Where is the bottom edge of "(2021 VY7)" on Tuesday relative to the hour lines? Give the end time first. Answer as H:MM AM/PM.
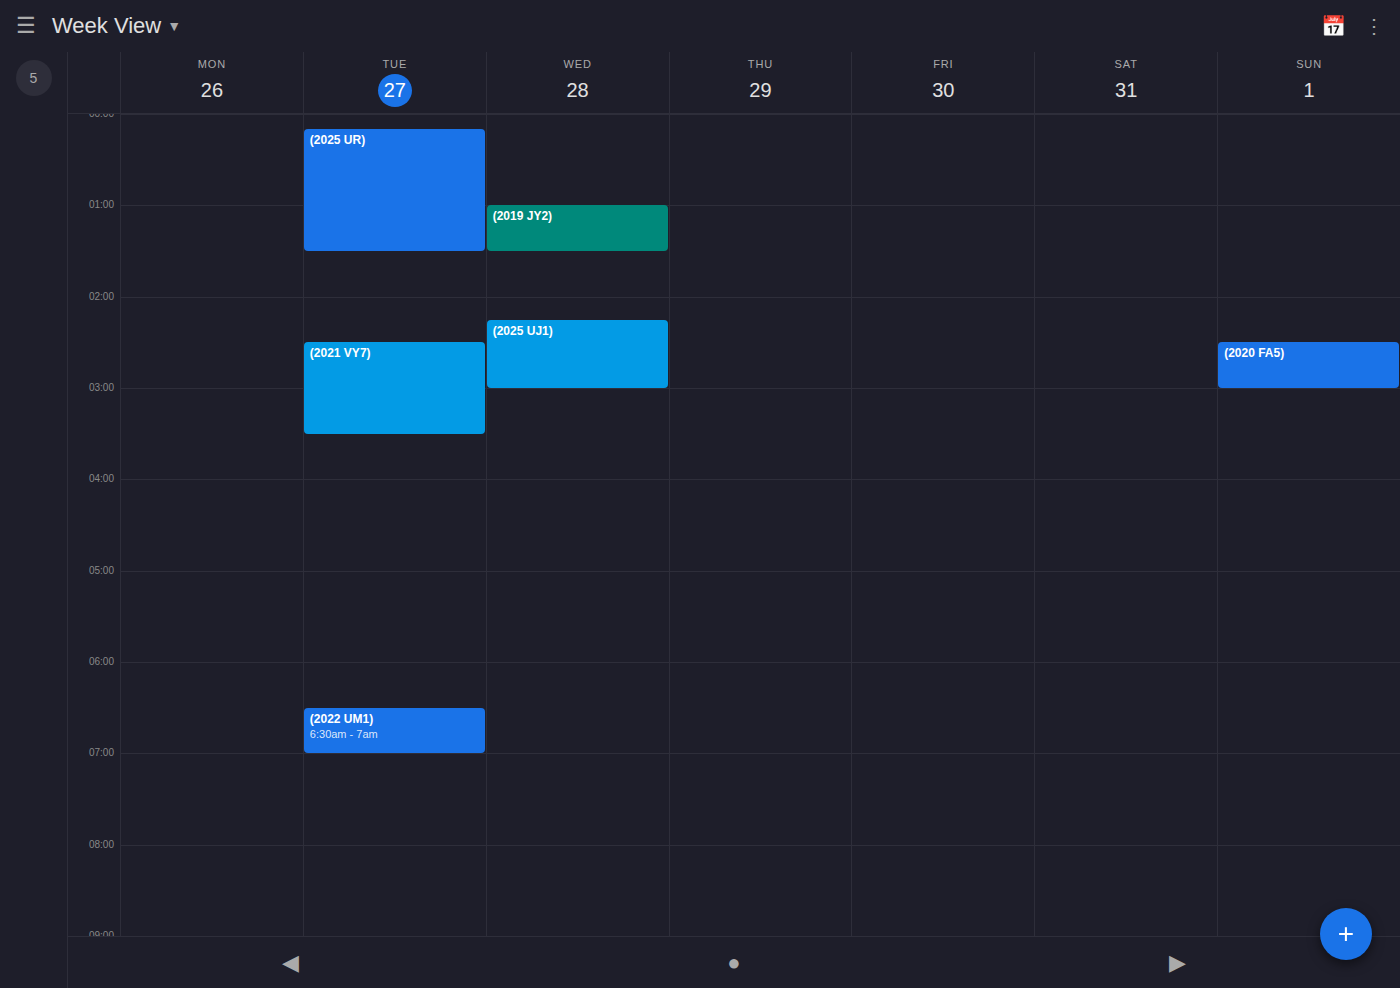
3:30 AM -- halfway between the 3 AM and 4 AM lines.